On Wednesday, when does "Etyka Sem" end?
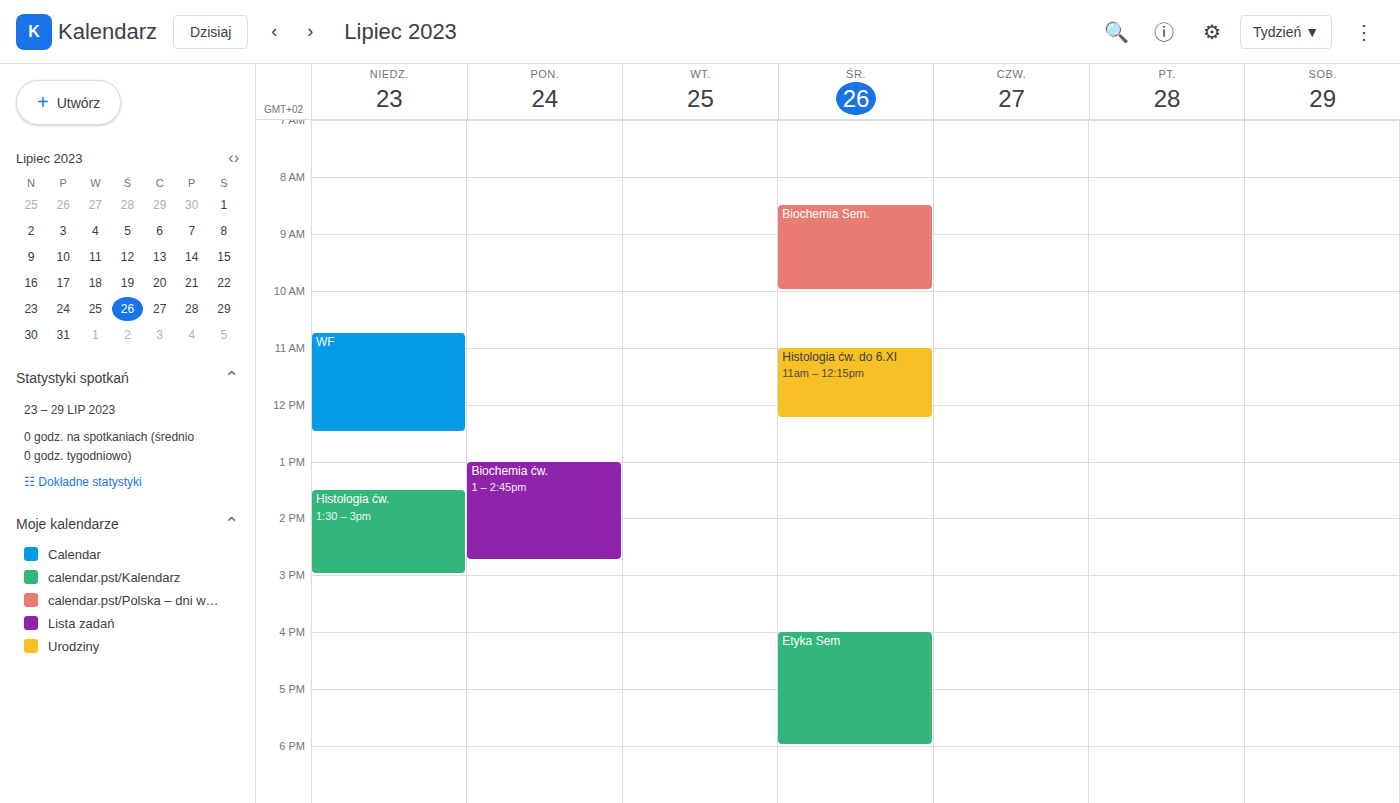
6:00 PM